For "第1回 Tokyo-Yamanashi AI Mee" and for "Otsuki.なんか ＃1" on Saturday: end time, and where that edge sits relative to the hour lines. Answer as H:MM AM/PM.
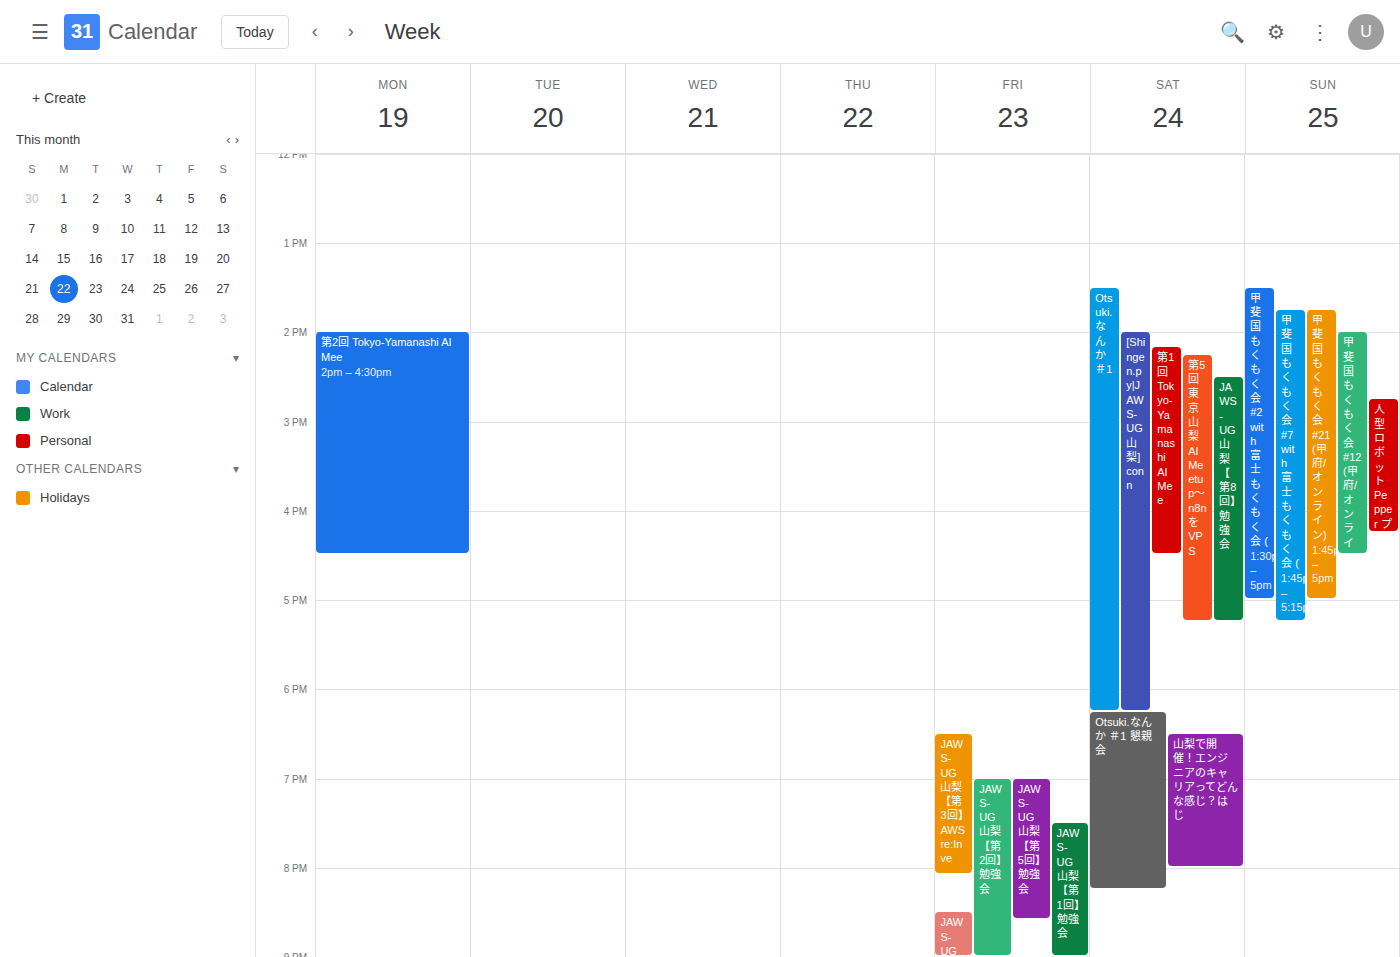
"第1回 Tokyo-Yamanashi AI Mee": 4:30 PM, halfway between the 4 PM and 5 PM lines. "Otsuki.なんか ＃1": 6:15 PM, neither: a quarter of the way from the 6 PM line to the 7 PM line.